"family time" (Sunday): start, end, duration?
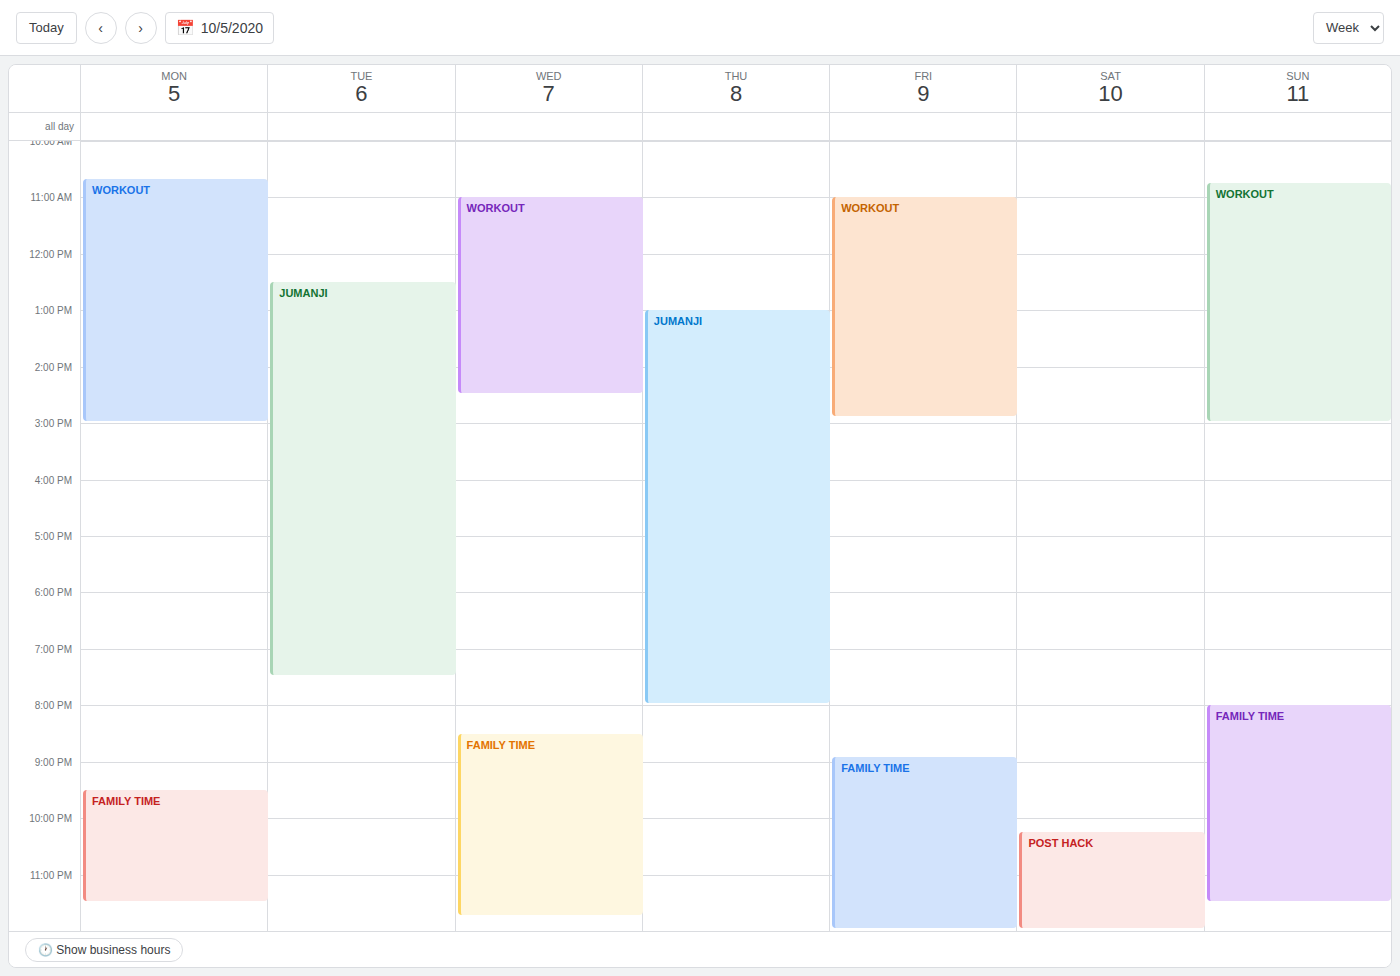
8:00 PM to 11:30 PM, 3 hours 30 minutes